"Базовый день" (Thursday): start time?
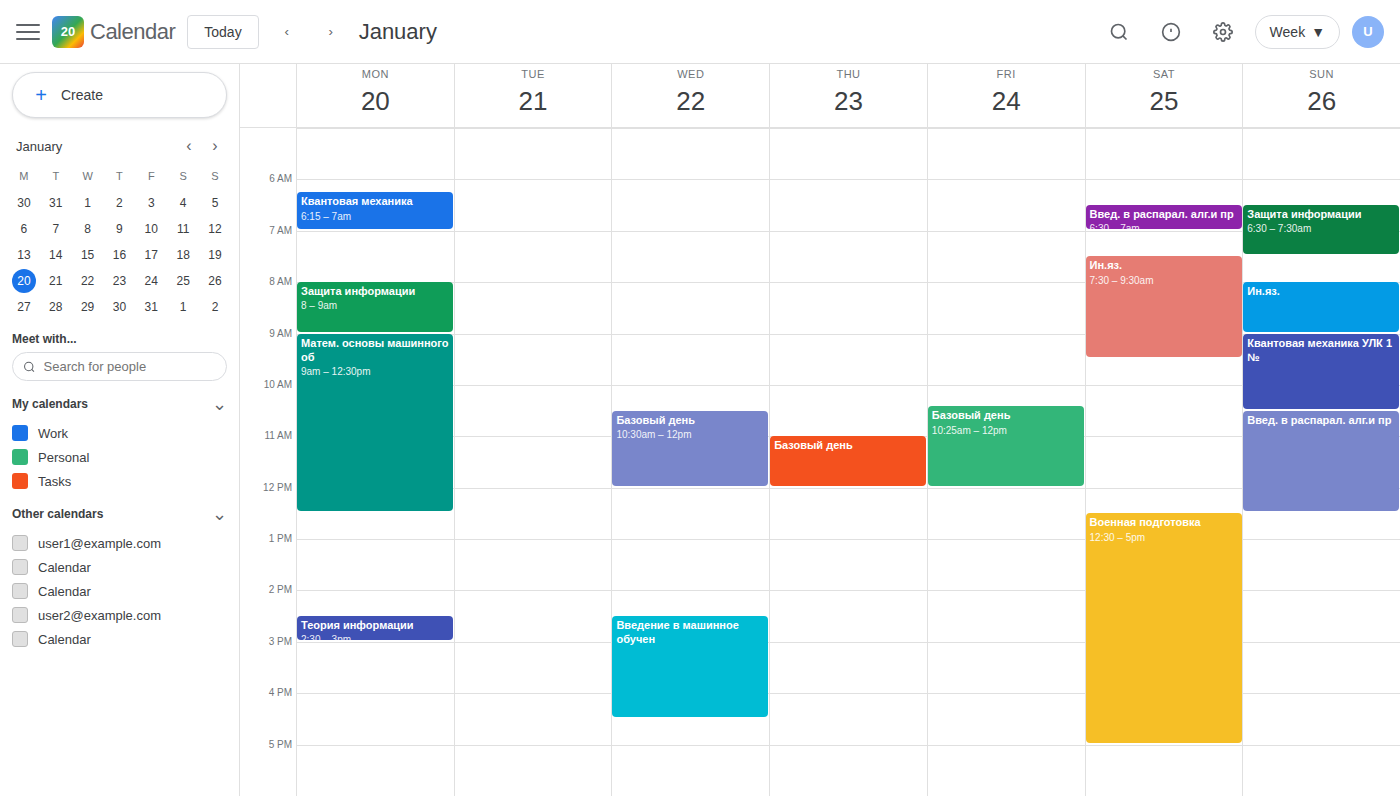
11:00 AM